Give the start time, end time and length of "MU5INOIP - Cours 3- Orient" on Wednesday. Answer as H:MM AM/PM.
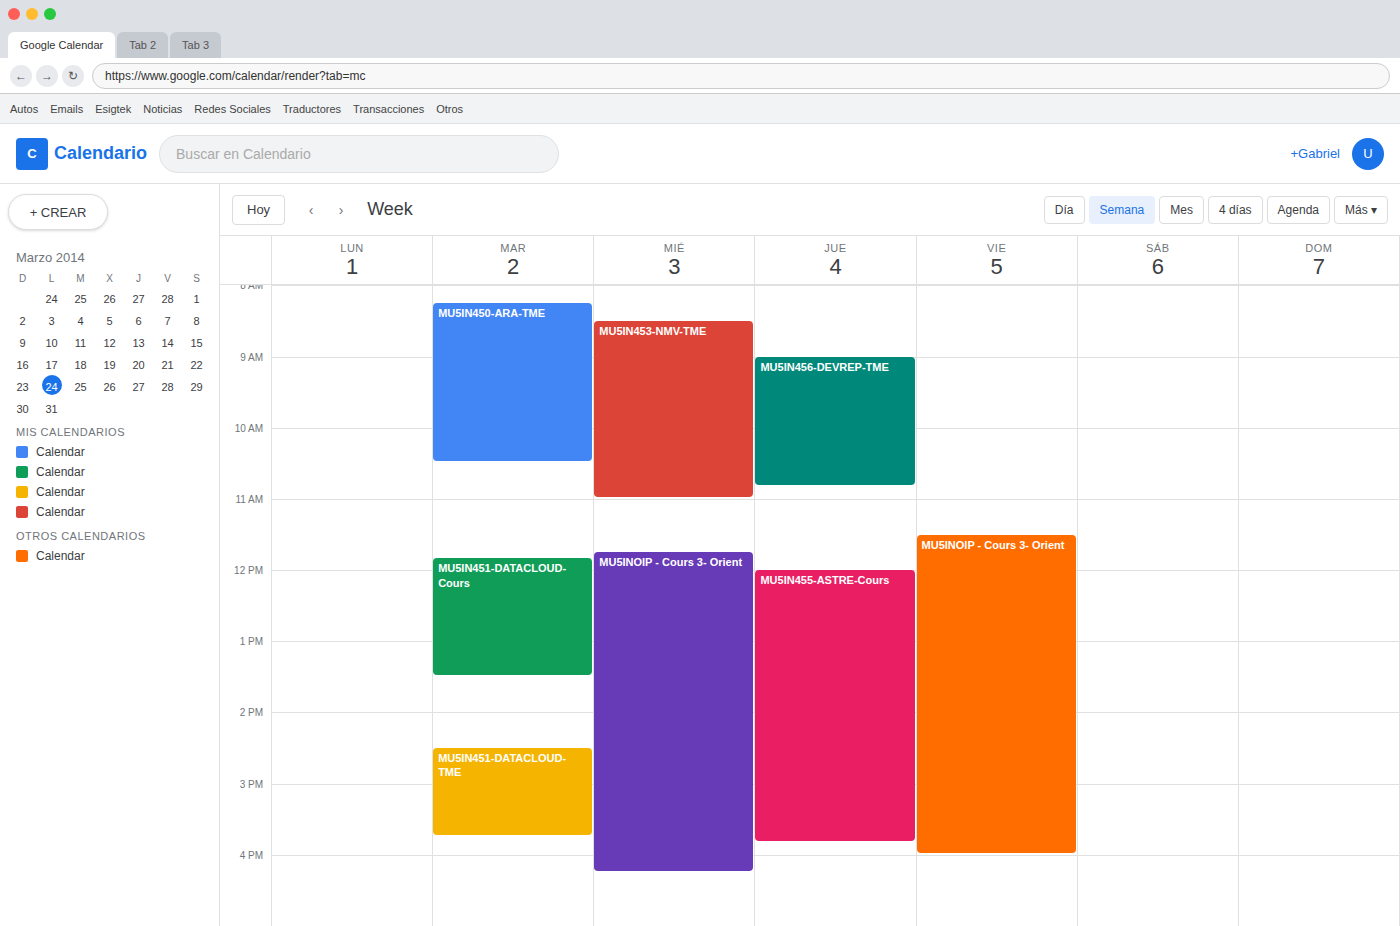
11:45 AM to 4:15 PM, 4 hours 30 minutes